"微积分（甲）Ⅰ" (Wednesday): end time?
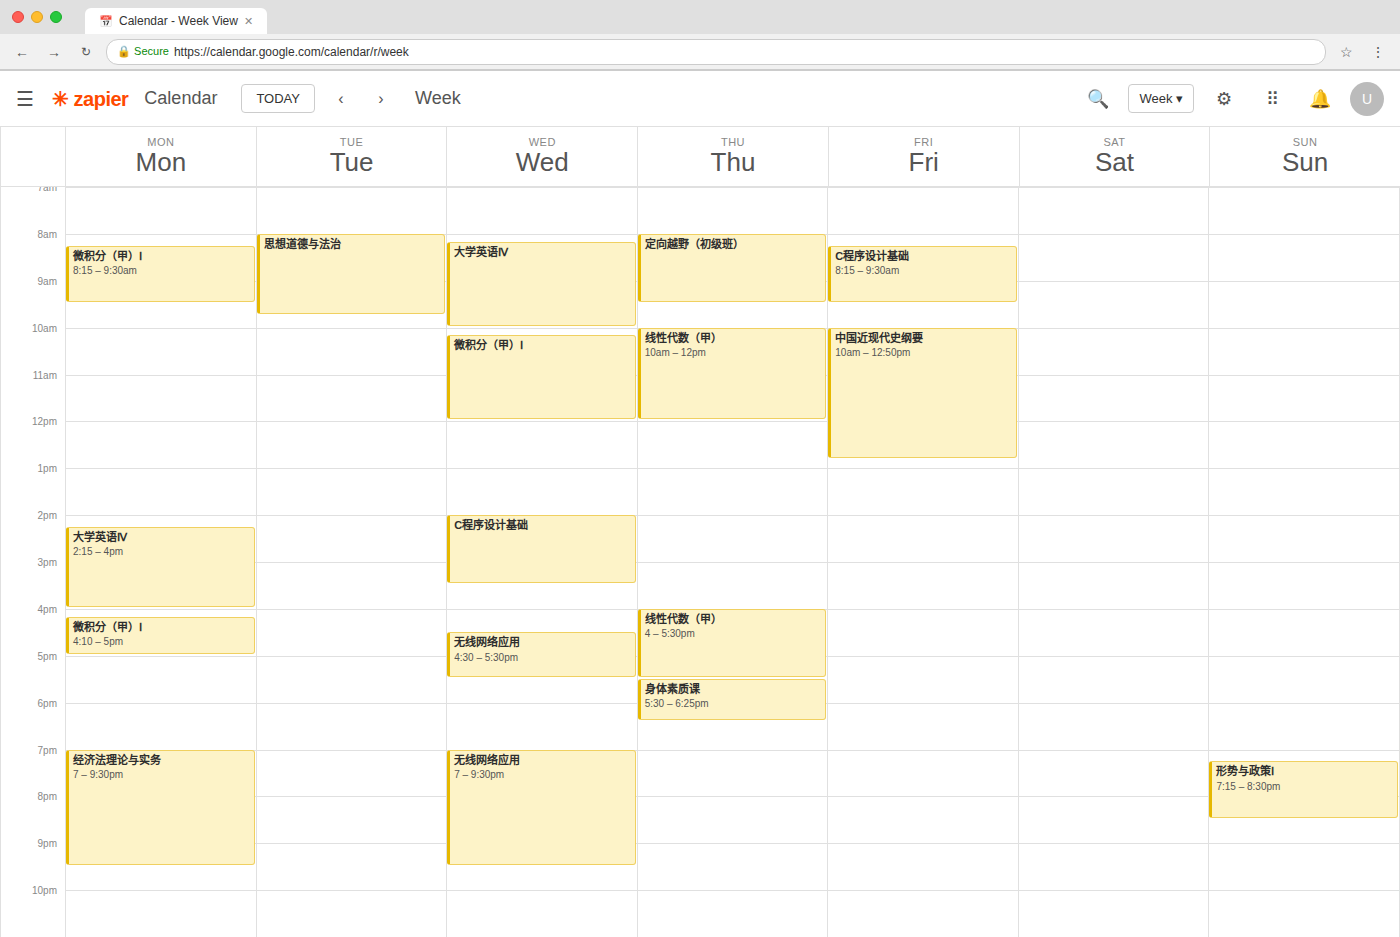
12:00 PM